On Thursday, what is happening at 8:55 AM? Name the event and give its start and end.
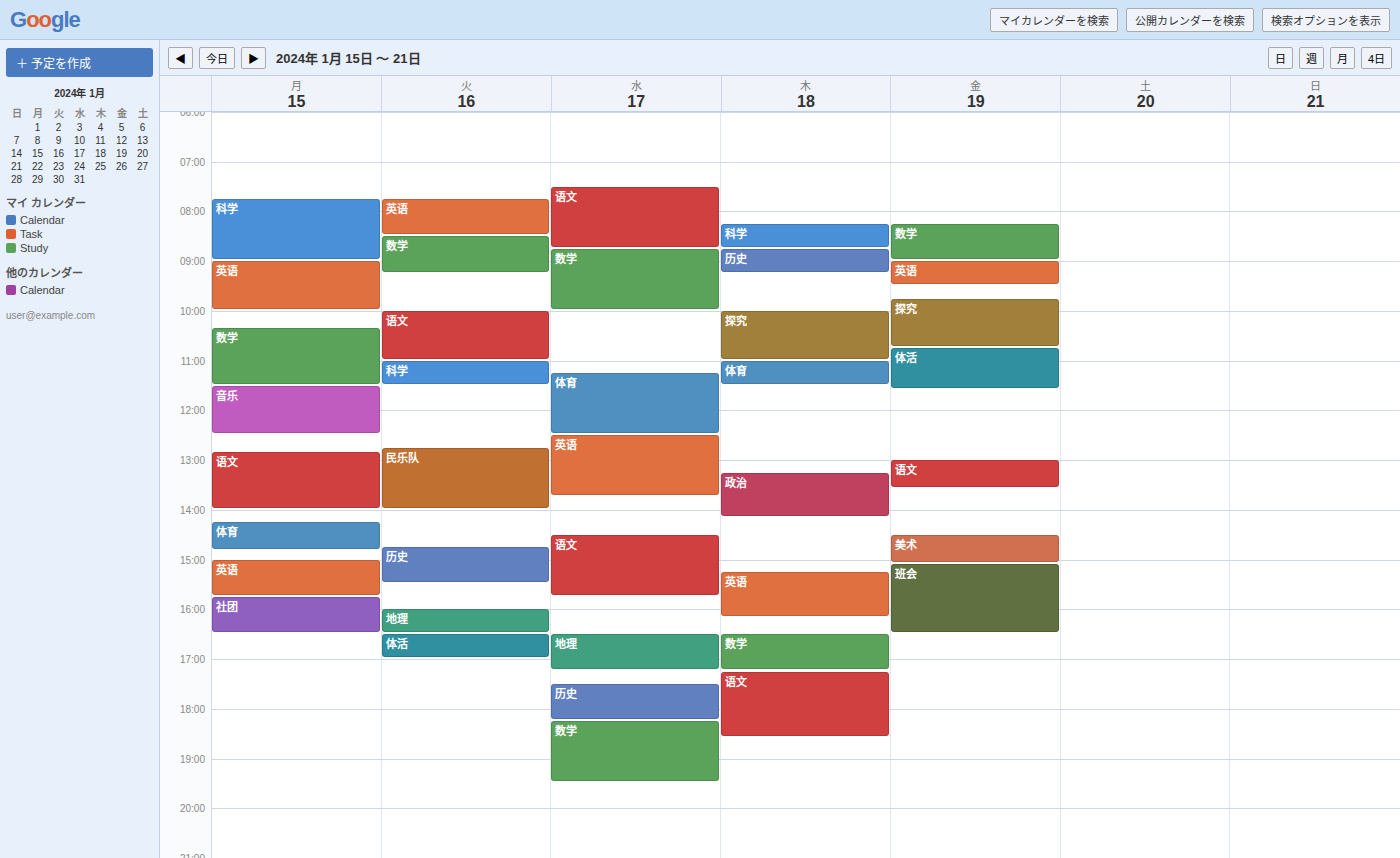
"历史", 8:45 AM to 9:15 AM